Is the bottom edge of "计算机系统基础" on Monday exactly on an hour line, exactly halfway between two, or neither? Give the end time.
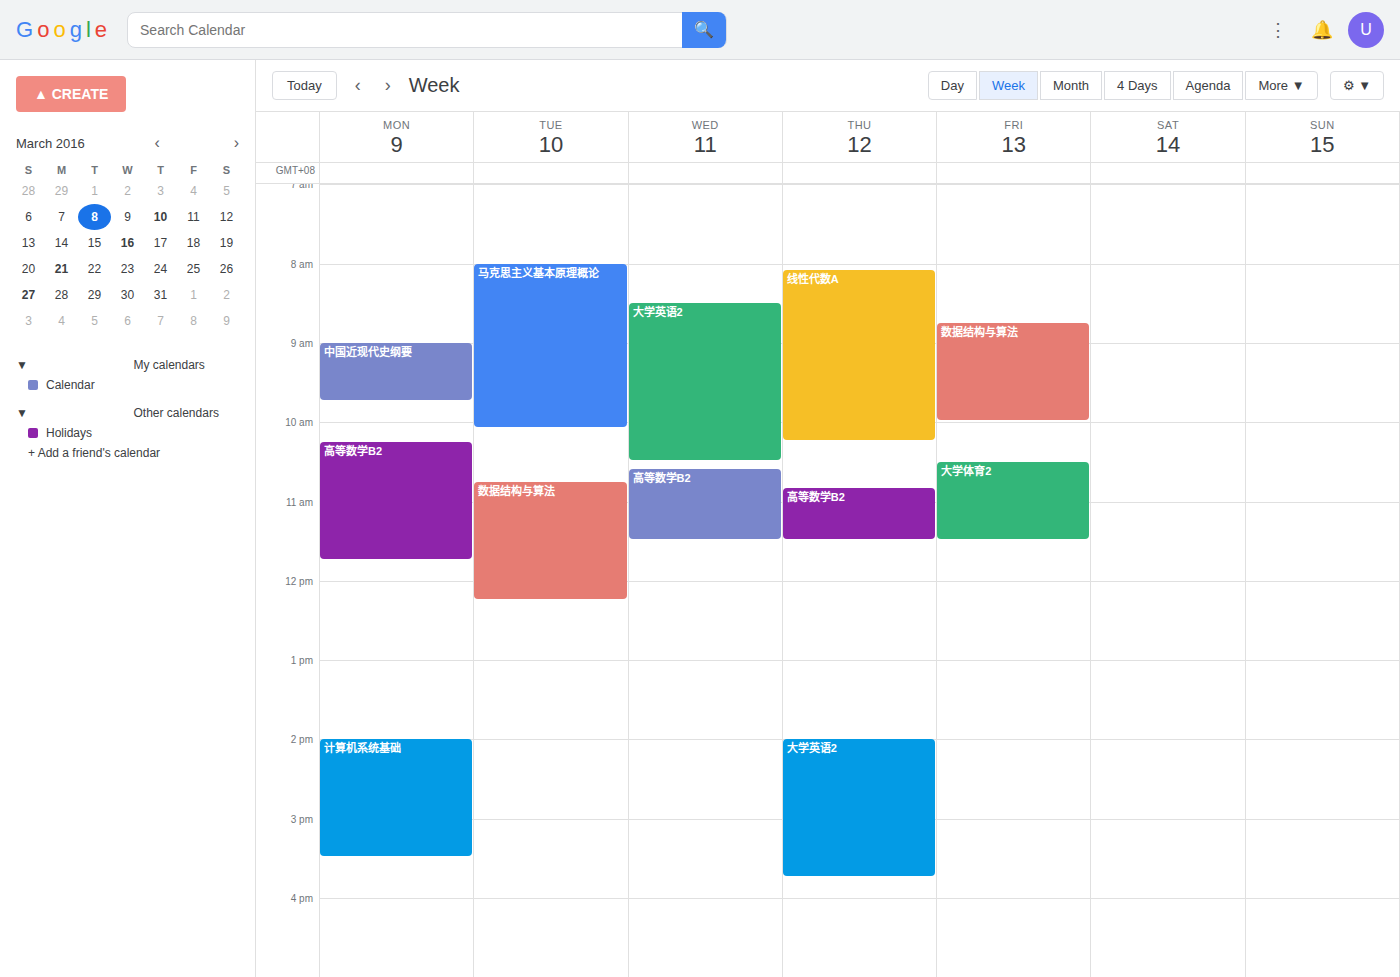
15:30 -- halfway between the 15:00 and 16:00 lines.